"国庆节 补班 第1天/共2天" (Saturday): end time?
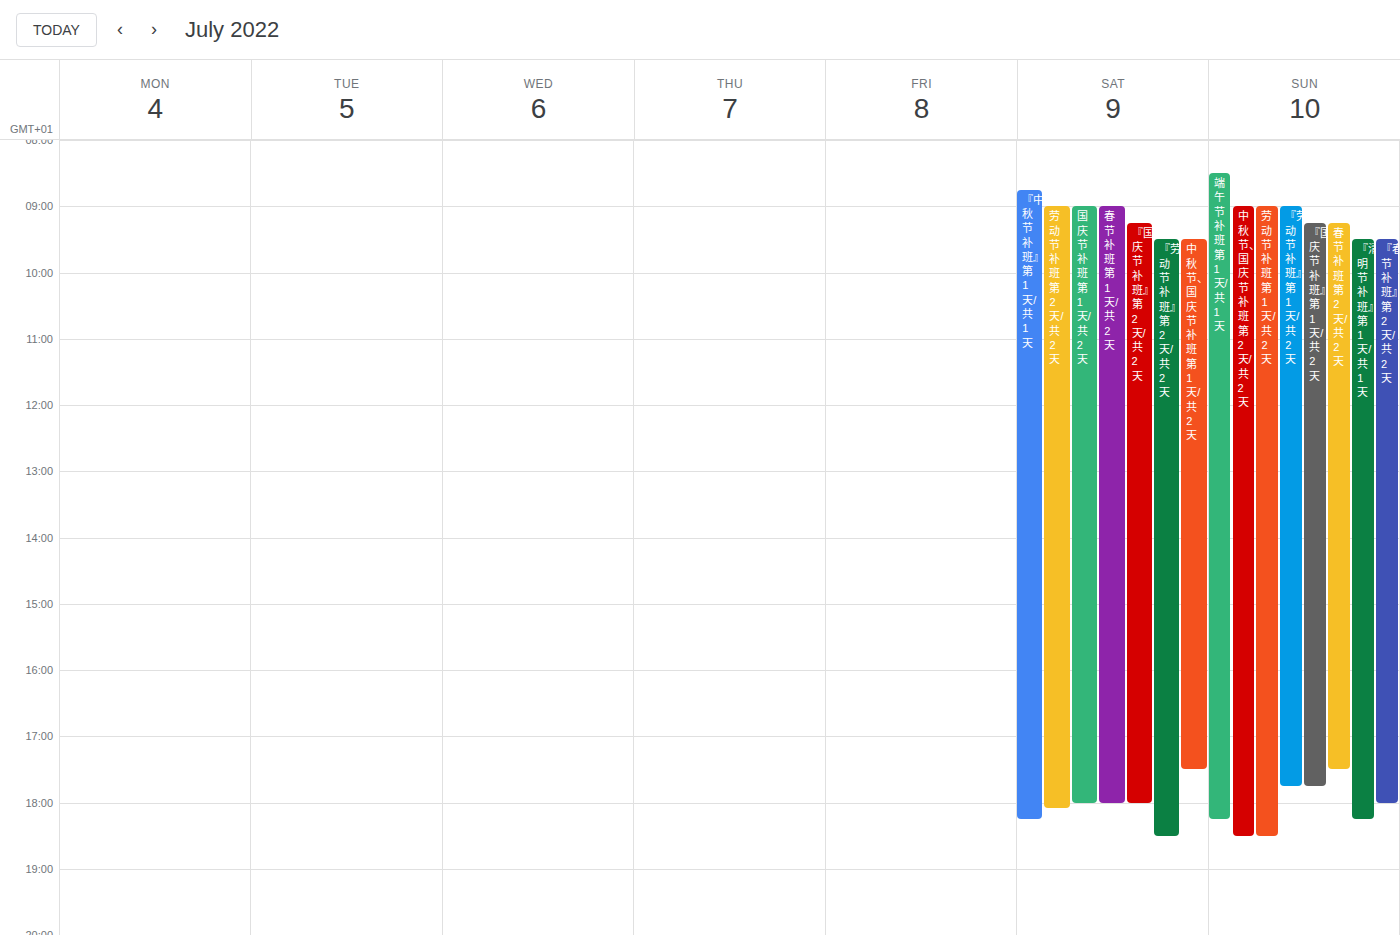
6:00 PM